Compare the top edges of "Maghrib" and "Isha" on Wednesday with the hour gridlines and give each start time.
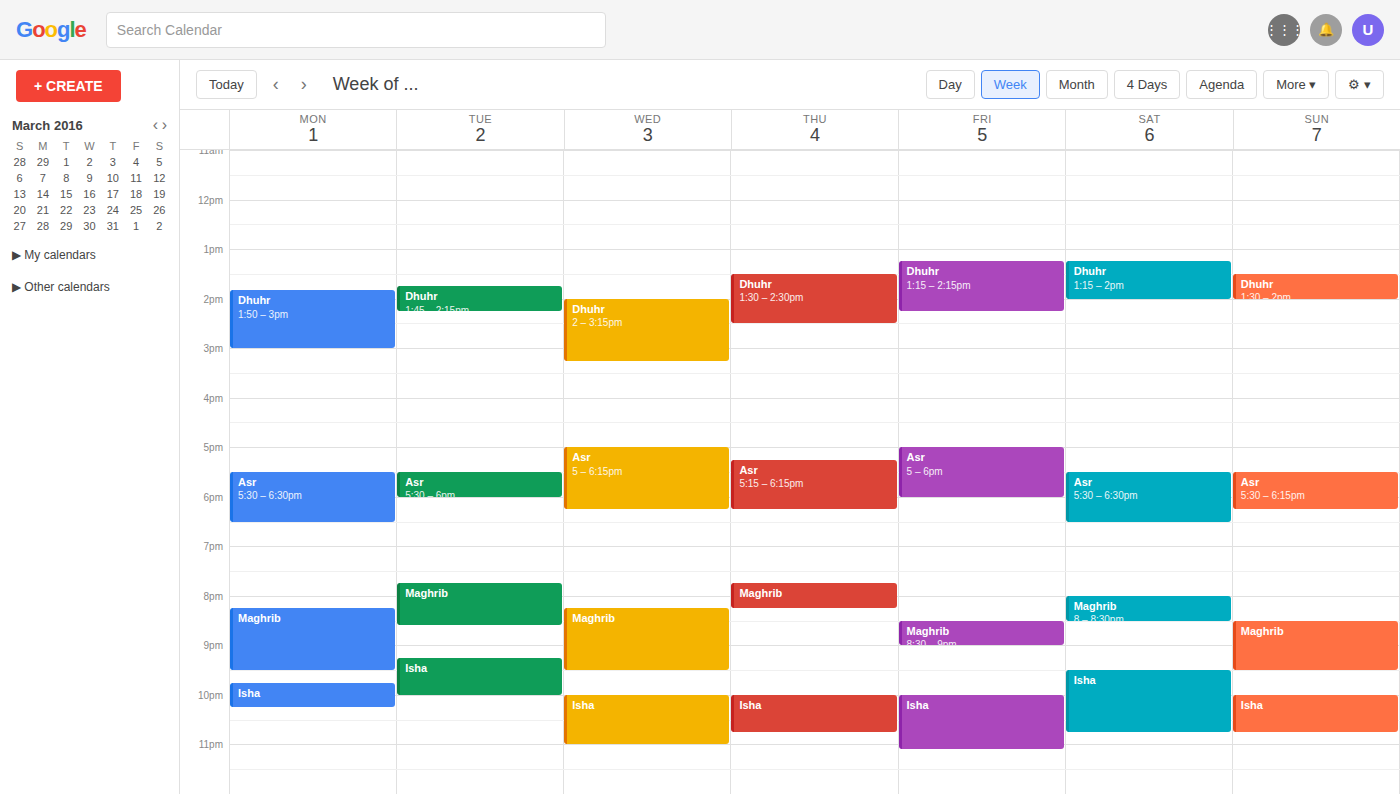
"Maghrib": 8:15 PM, neither: a quarter of the way from the 8 PM line to the 9 PM line. "Isha": 10:00 PM, exactly on the 10 PM line.